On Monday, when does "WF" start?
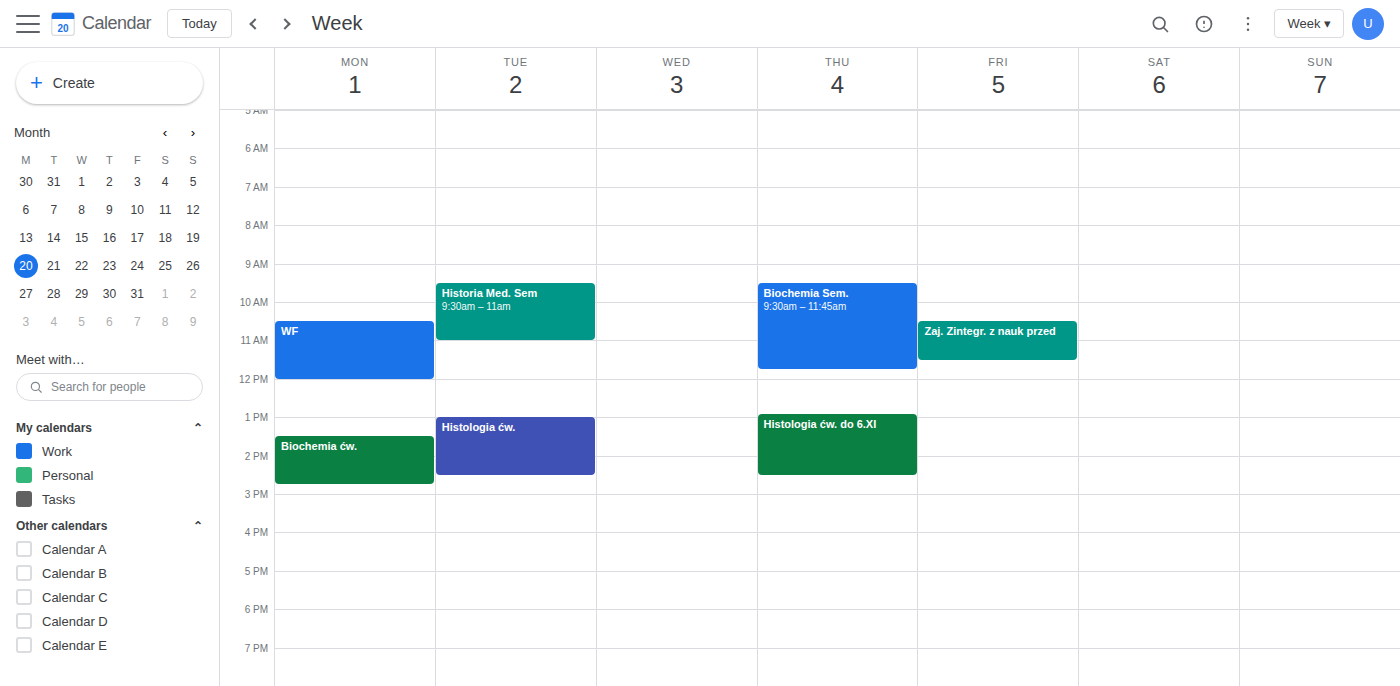
10:30 AM